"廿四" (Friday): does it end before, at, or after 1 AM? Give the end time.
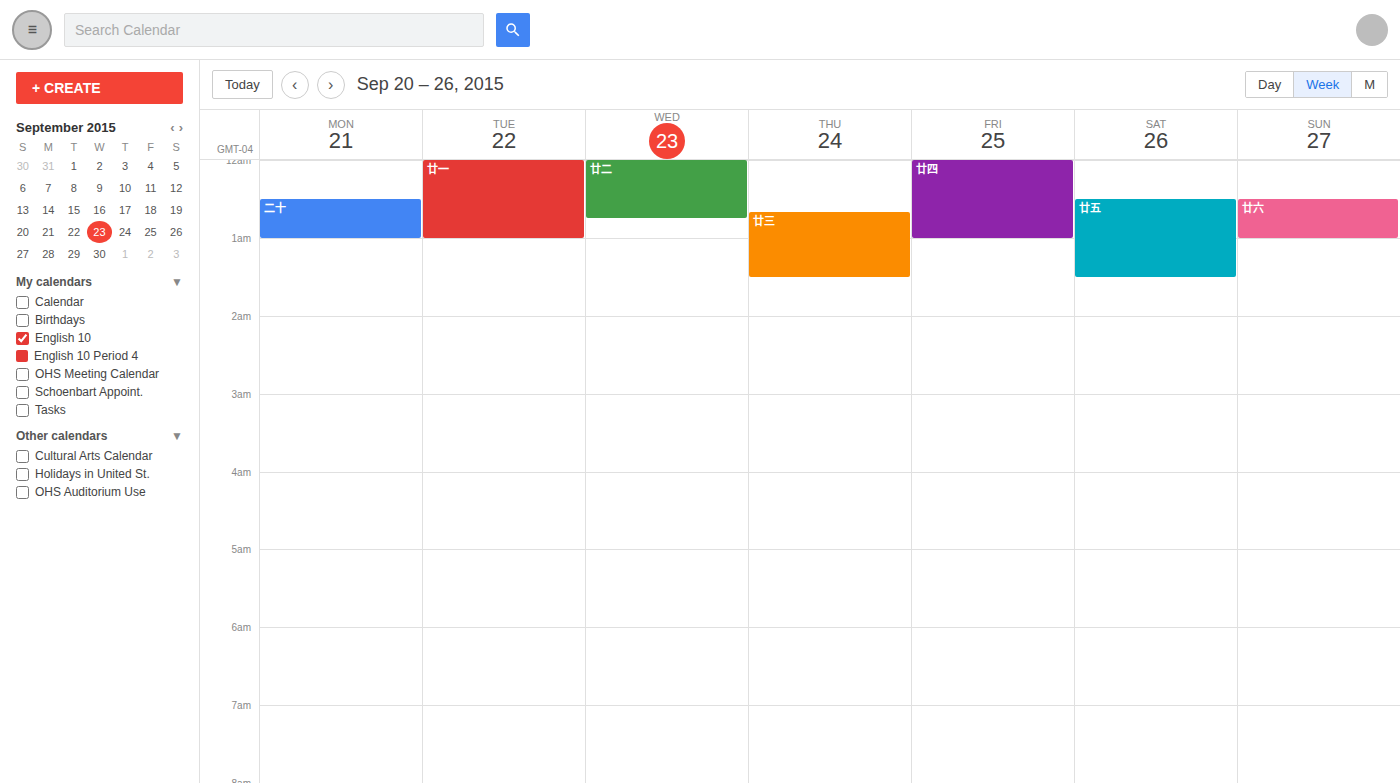
1:00 AM -- exactly at 1 AM, on the 1 AM line.